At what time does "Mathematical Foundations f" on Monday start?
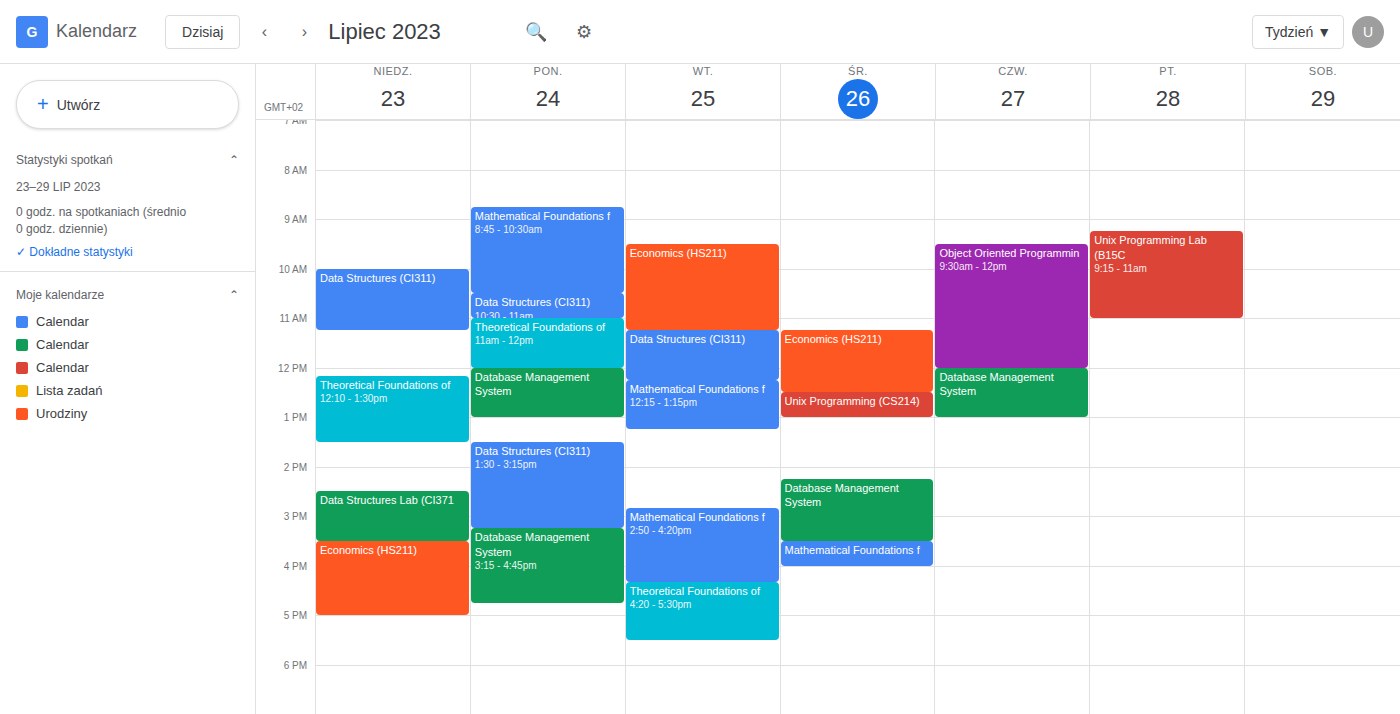
8:45 AM